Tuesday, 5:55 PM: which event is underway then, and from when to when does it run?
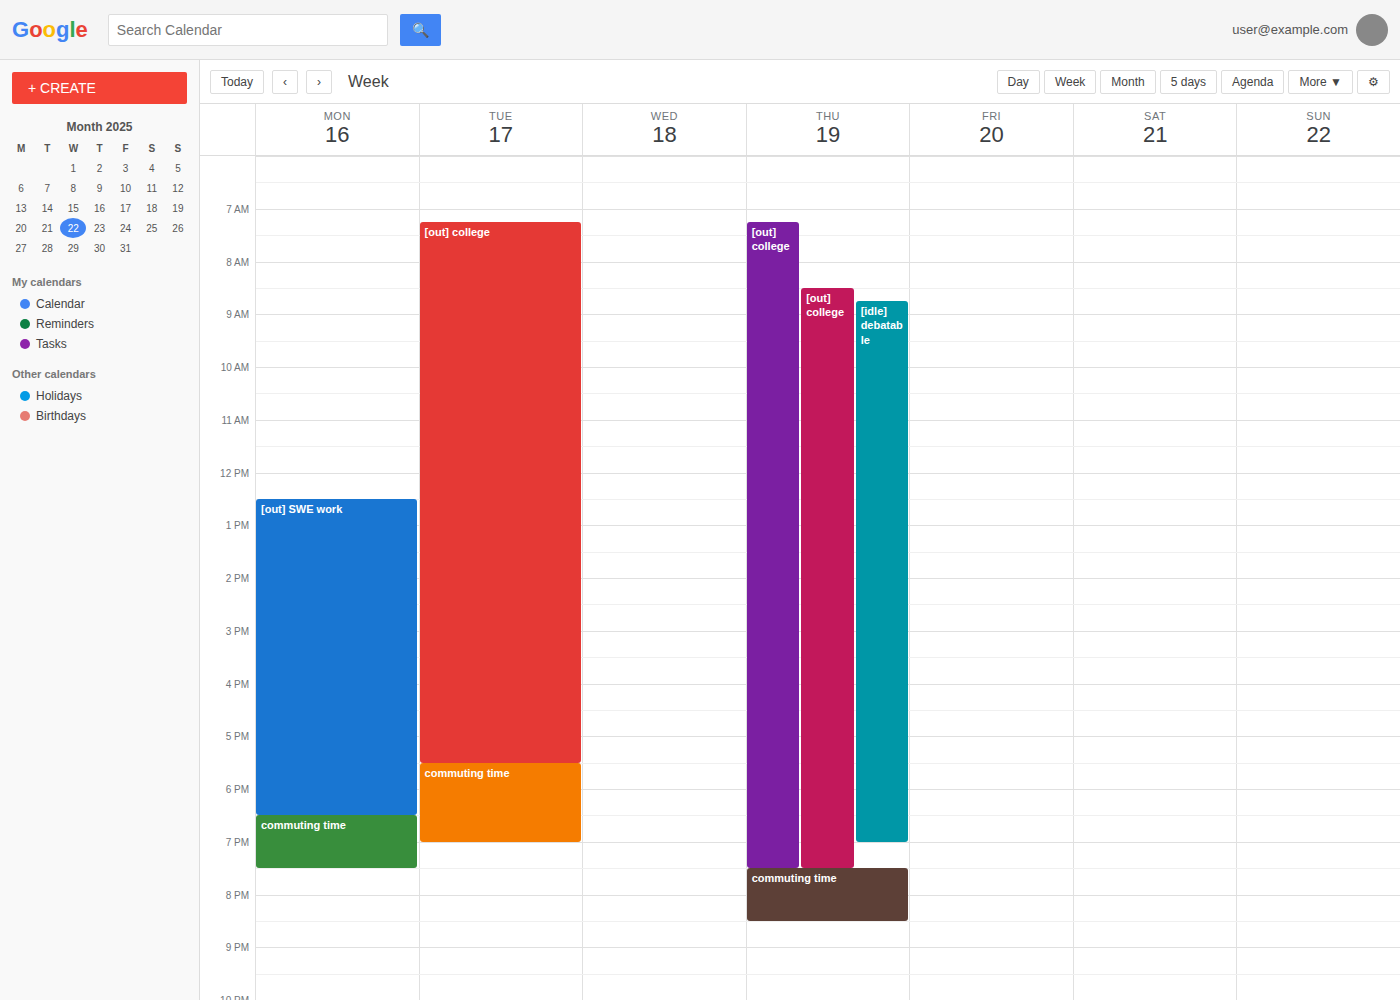
"commuting time", 5:30 PM to 7:00 PM